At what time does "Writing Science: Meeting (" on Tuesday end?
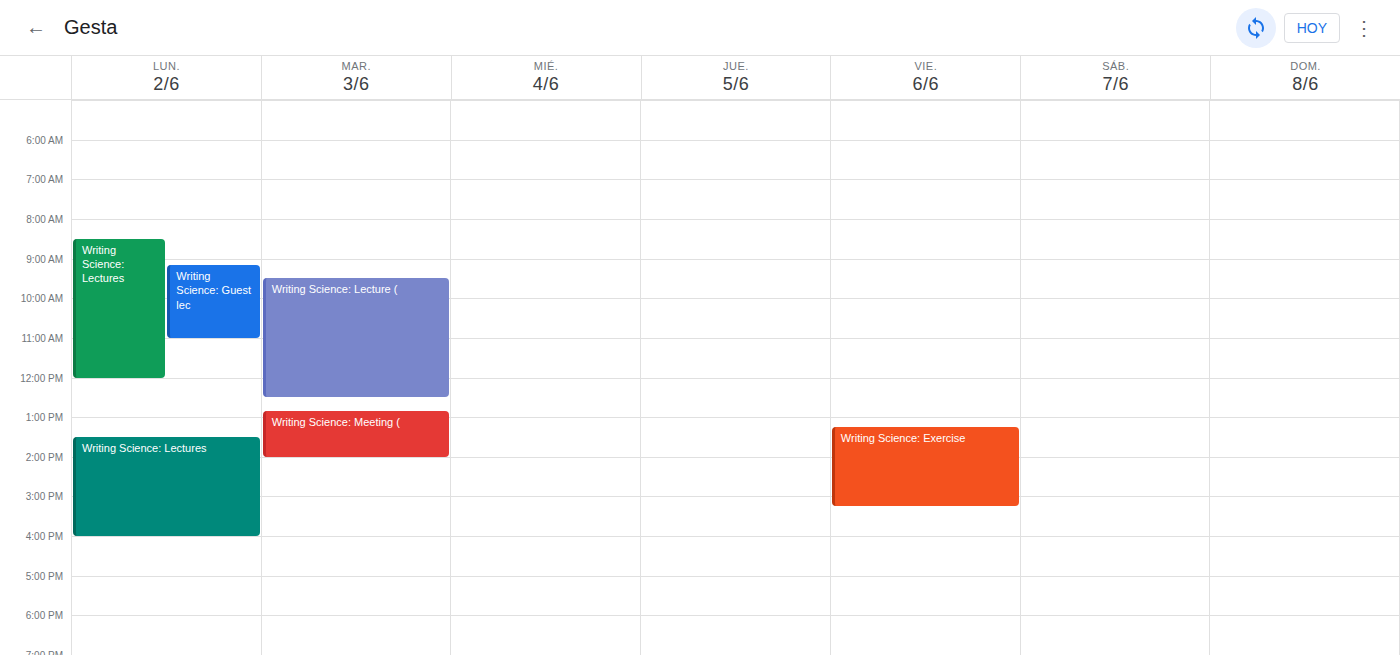
2:00 PM